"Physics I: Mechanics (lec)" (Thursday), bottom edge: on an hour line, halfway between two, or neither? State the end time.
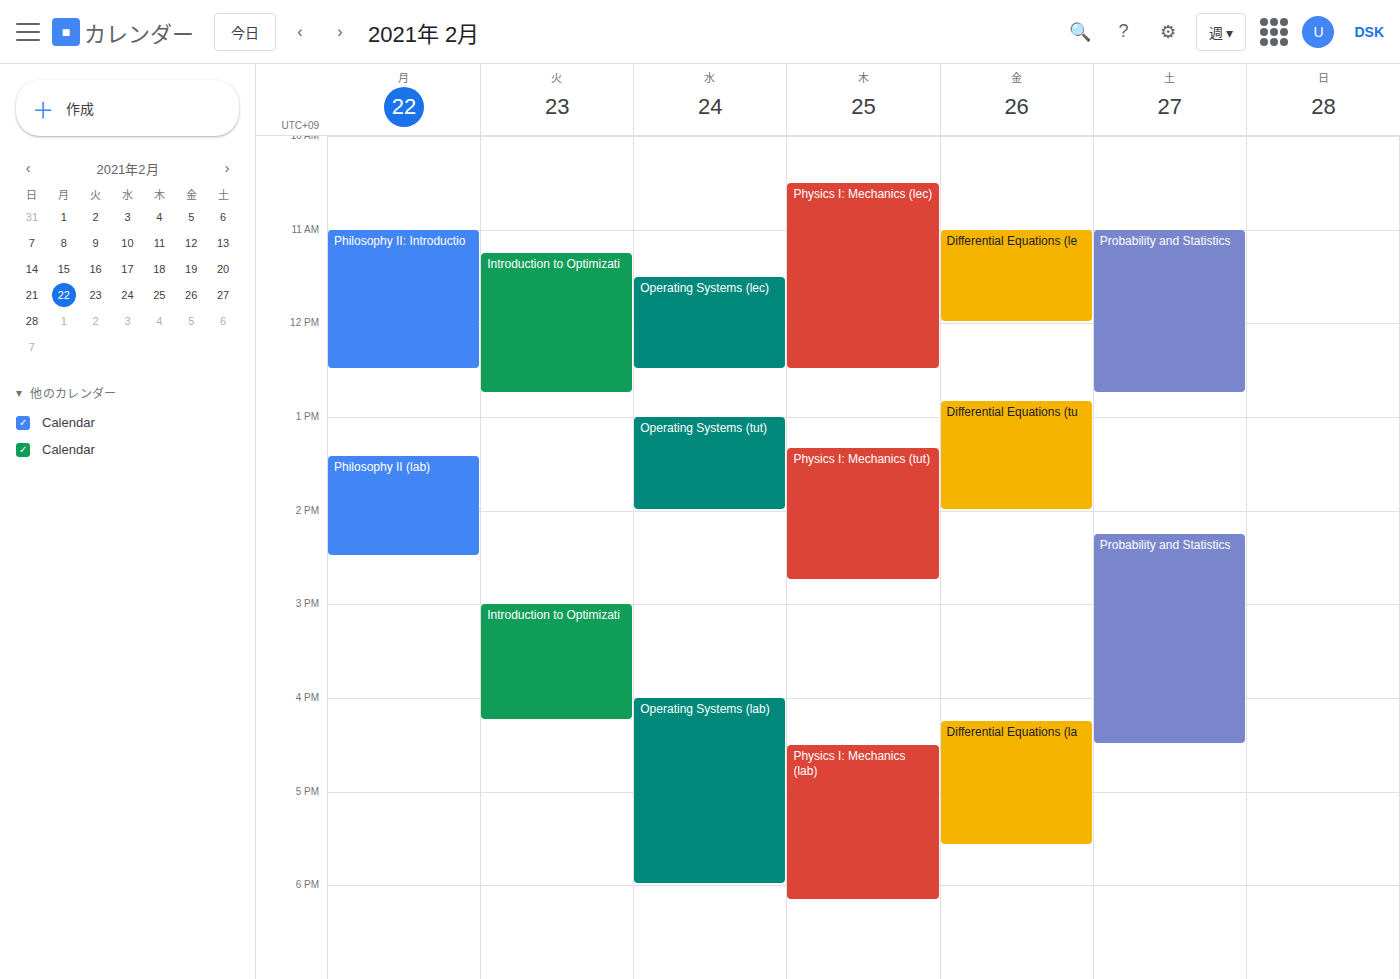
12:30 PM -- halfway between the 12 PM and 1 PM lines.